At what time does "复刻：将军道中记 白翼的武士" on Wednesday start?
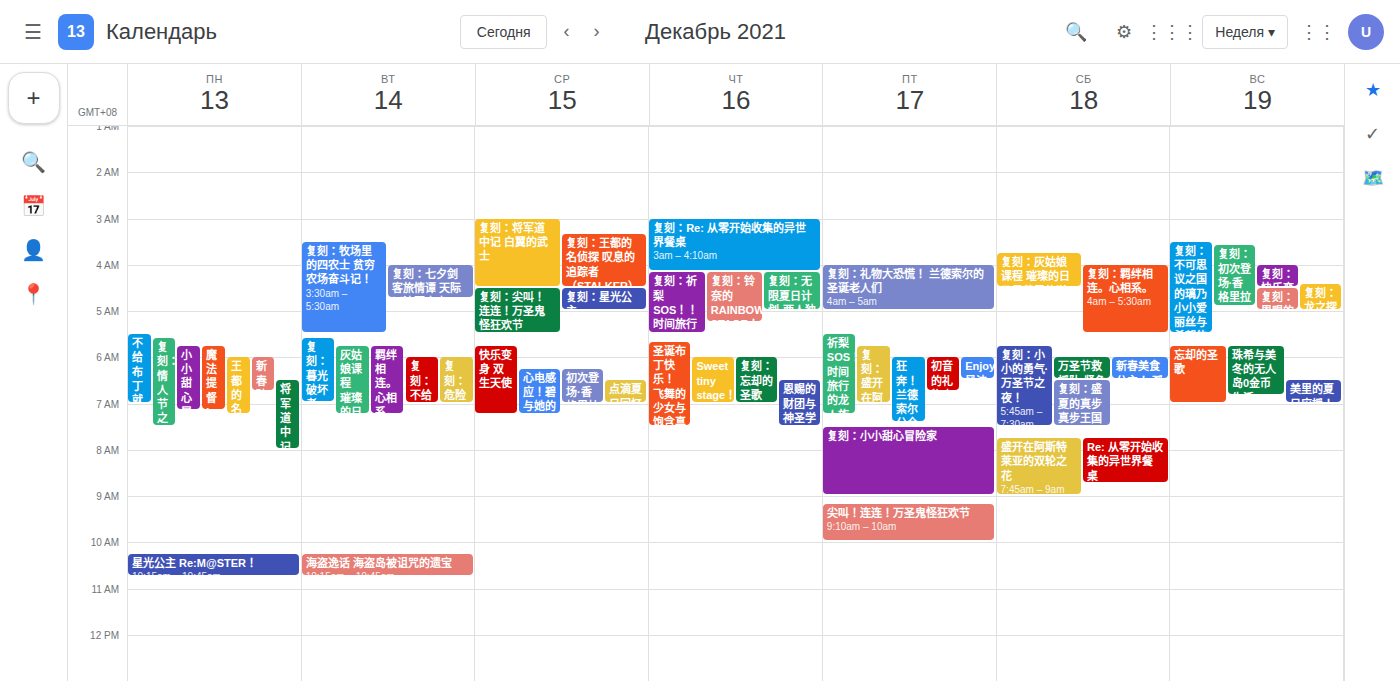
3:00 AM